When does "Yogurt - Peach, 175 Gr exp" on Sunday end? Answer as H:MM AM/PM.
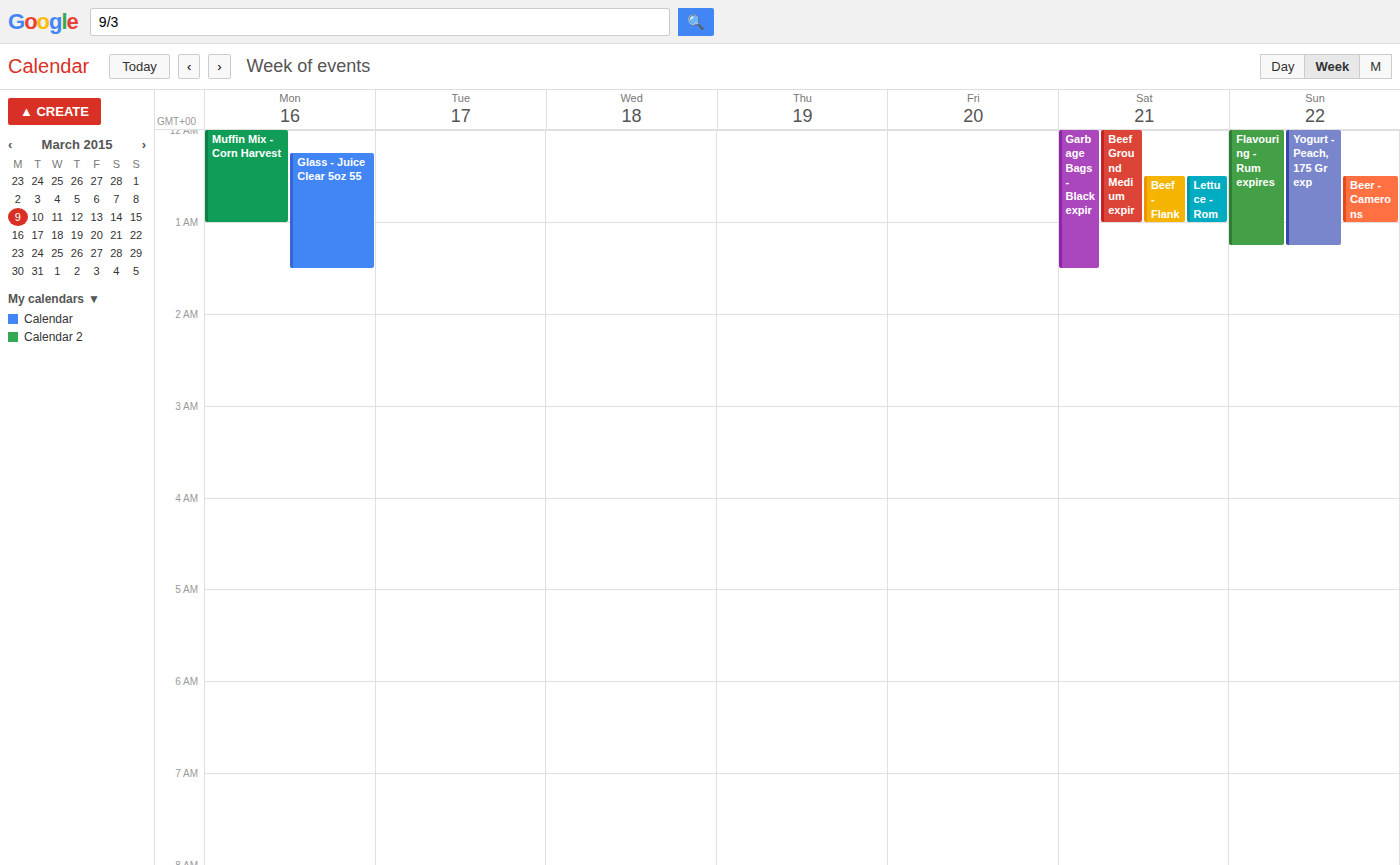
1:15 AM